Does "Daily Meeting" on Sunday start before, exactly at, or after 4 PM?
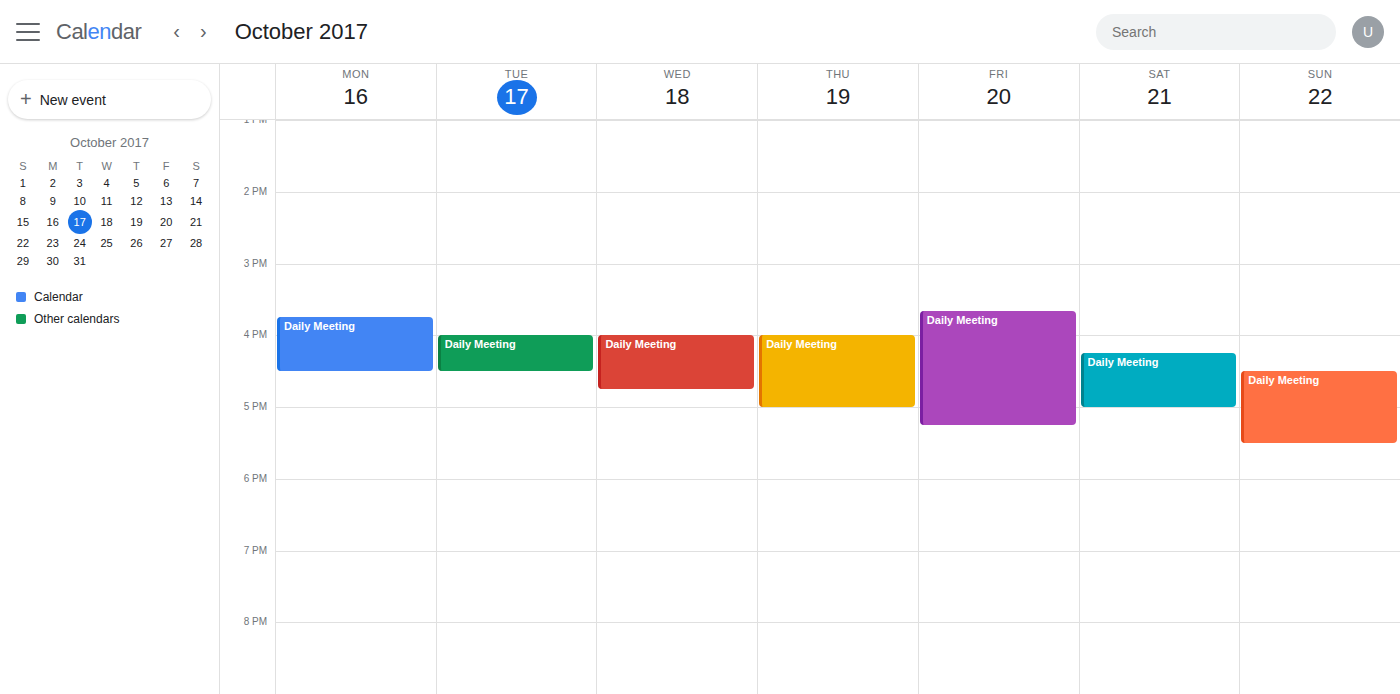
4:30 PM -- after 4 PM, 30 minutes below the 4 PM line.